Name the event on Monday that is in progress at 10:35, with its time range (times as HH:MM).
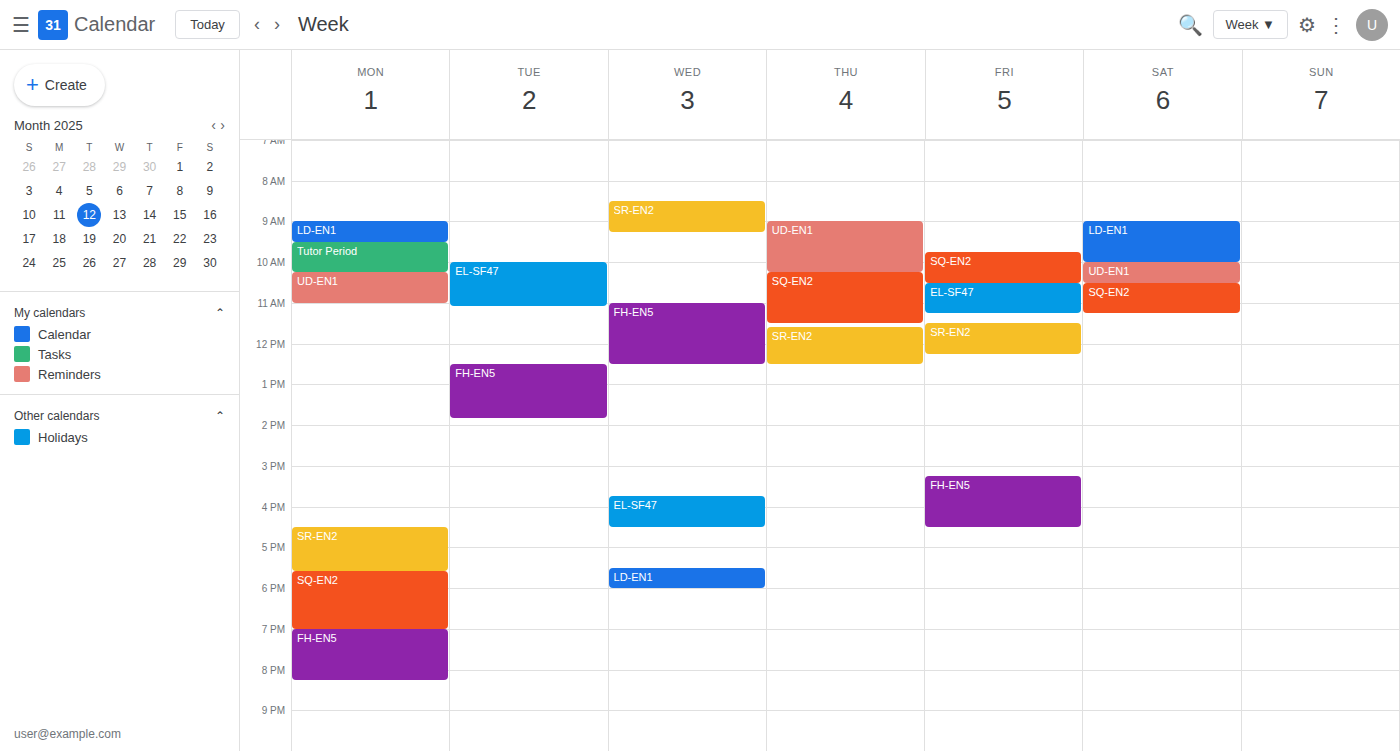
"UD-EN1", 10:15 to 11:00